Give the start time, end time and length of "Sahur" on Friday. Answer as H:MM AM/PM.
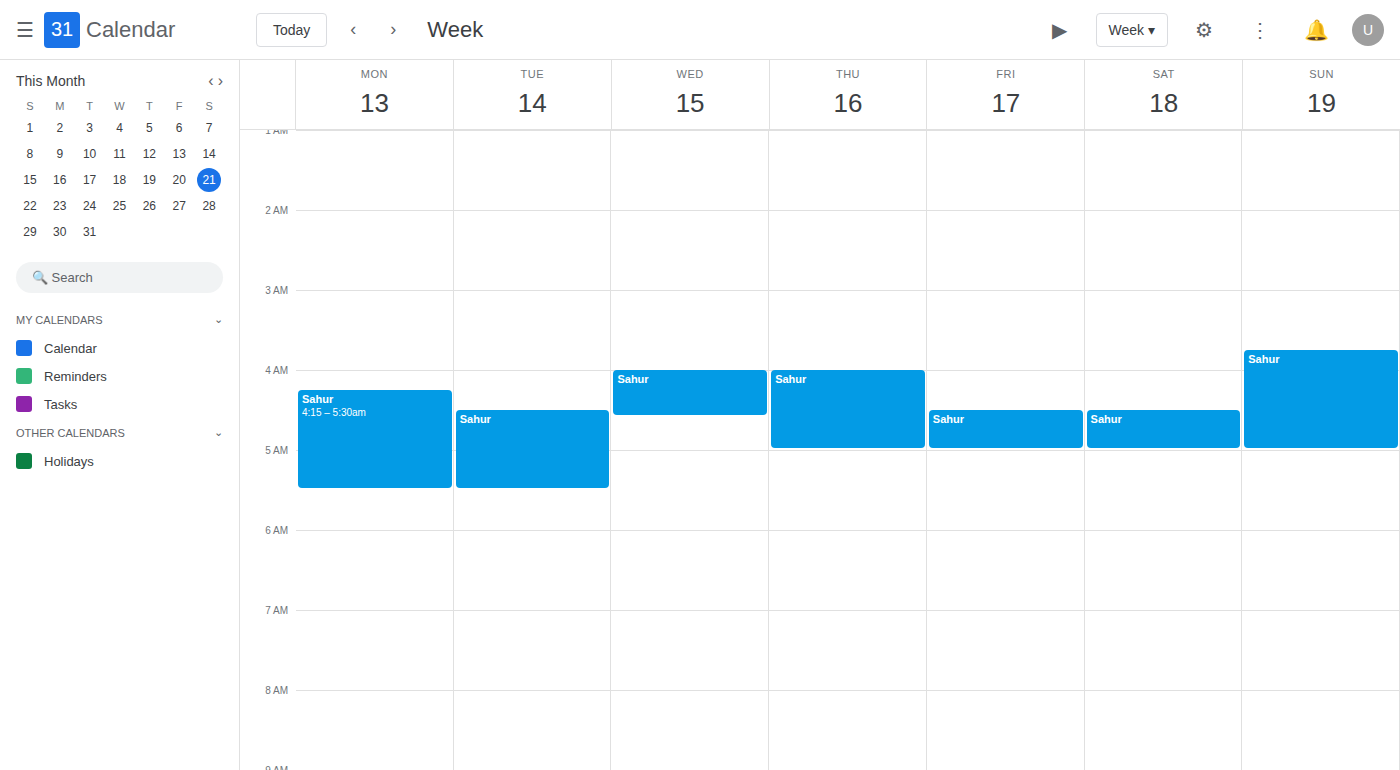
4:30 AM to 5:00 AM, 30 minutes